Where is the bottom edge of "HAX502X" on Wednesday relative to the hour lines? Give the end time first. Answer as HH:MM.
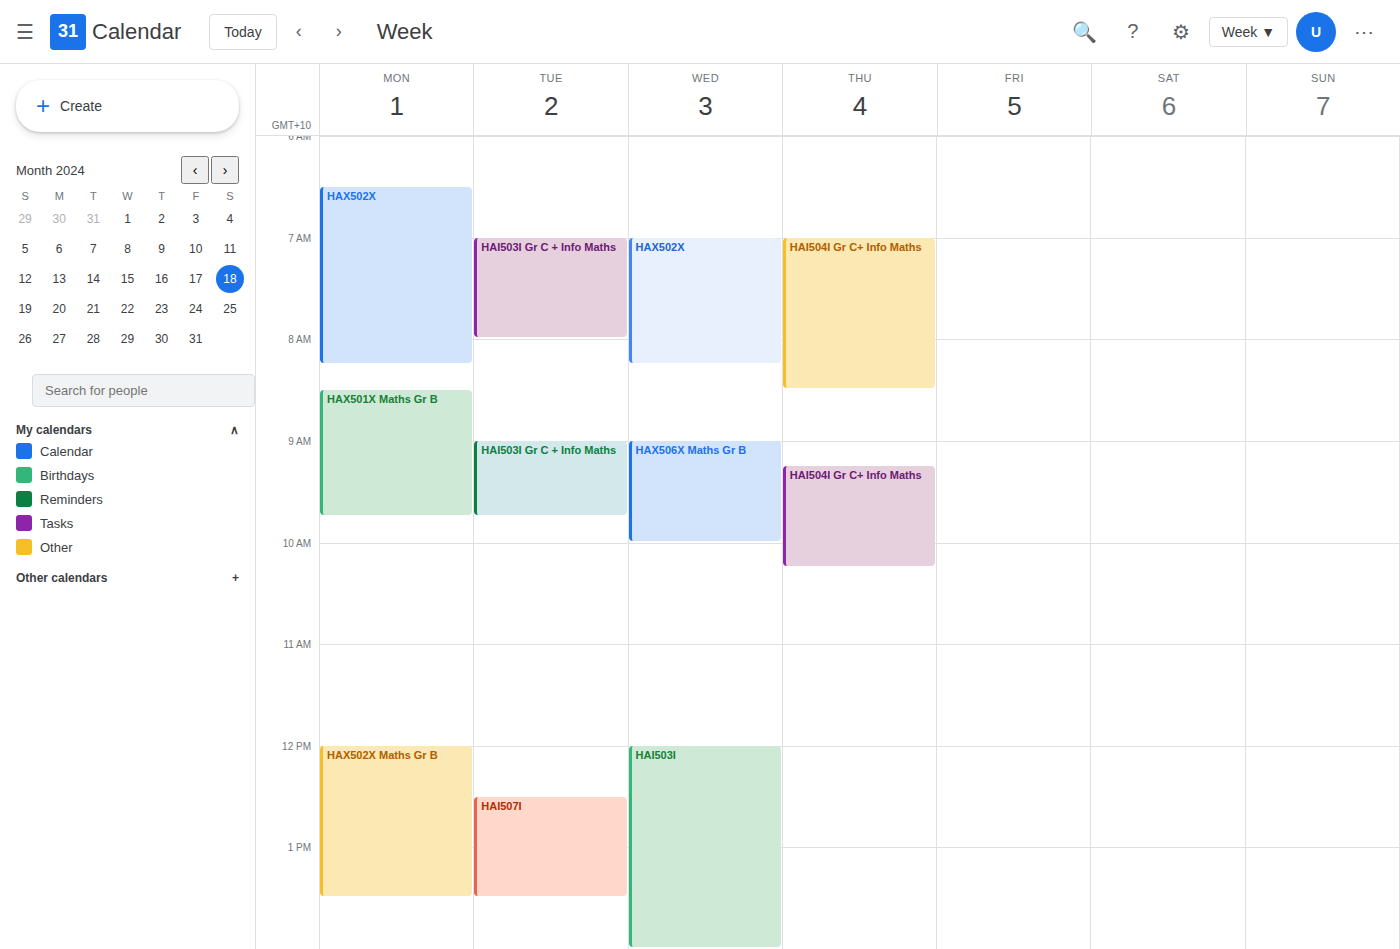
08:15 -- neither: a quarter of the way from the 08:00 line to the 09:00 line.